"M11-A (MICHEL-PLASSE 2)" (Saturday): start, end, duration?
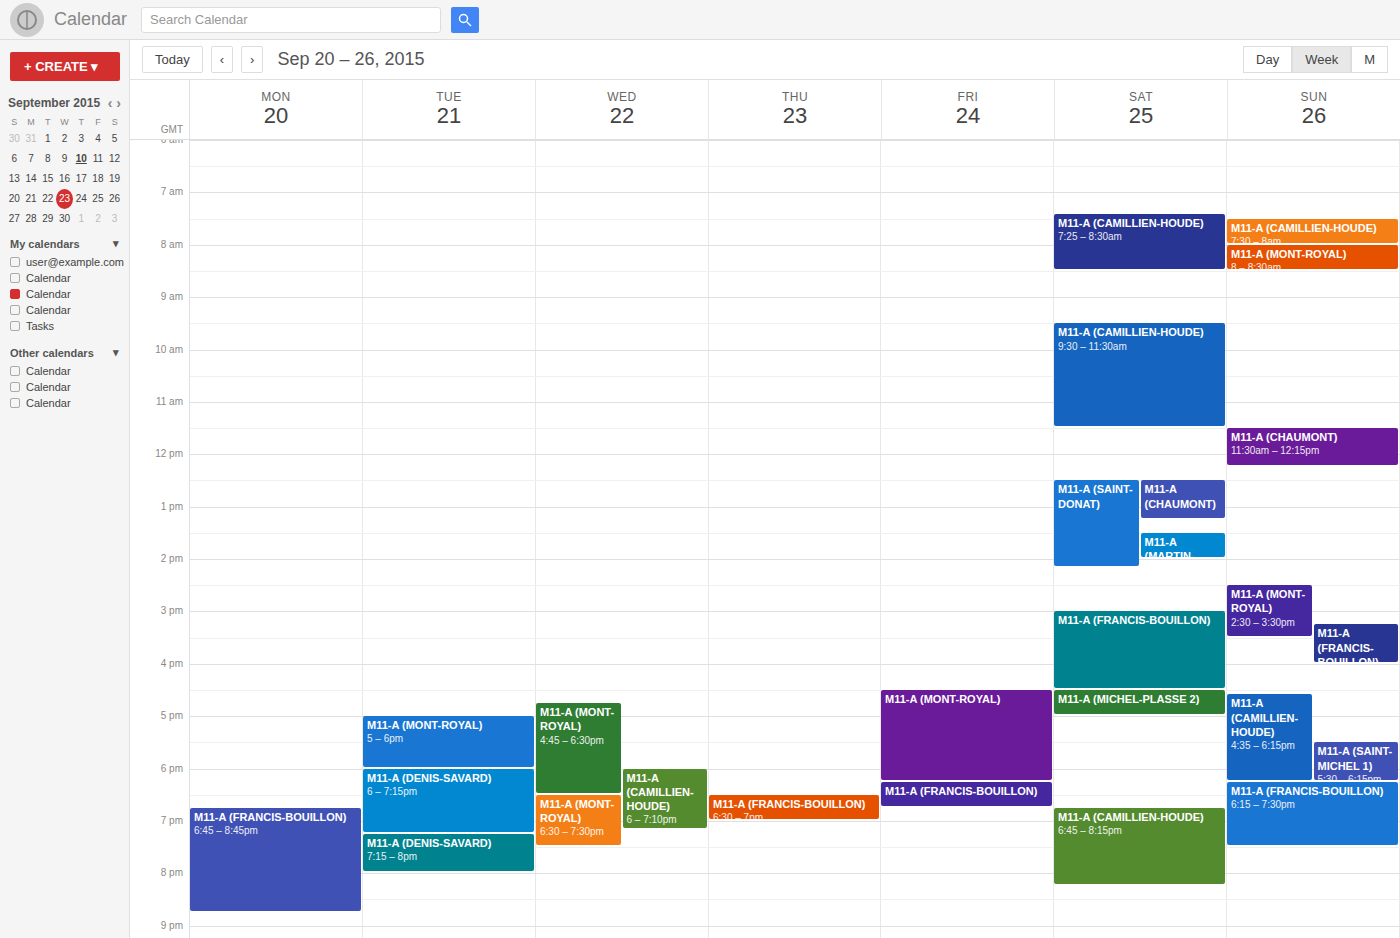
4:30 PM to 5:00 PM, 30 minutes